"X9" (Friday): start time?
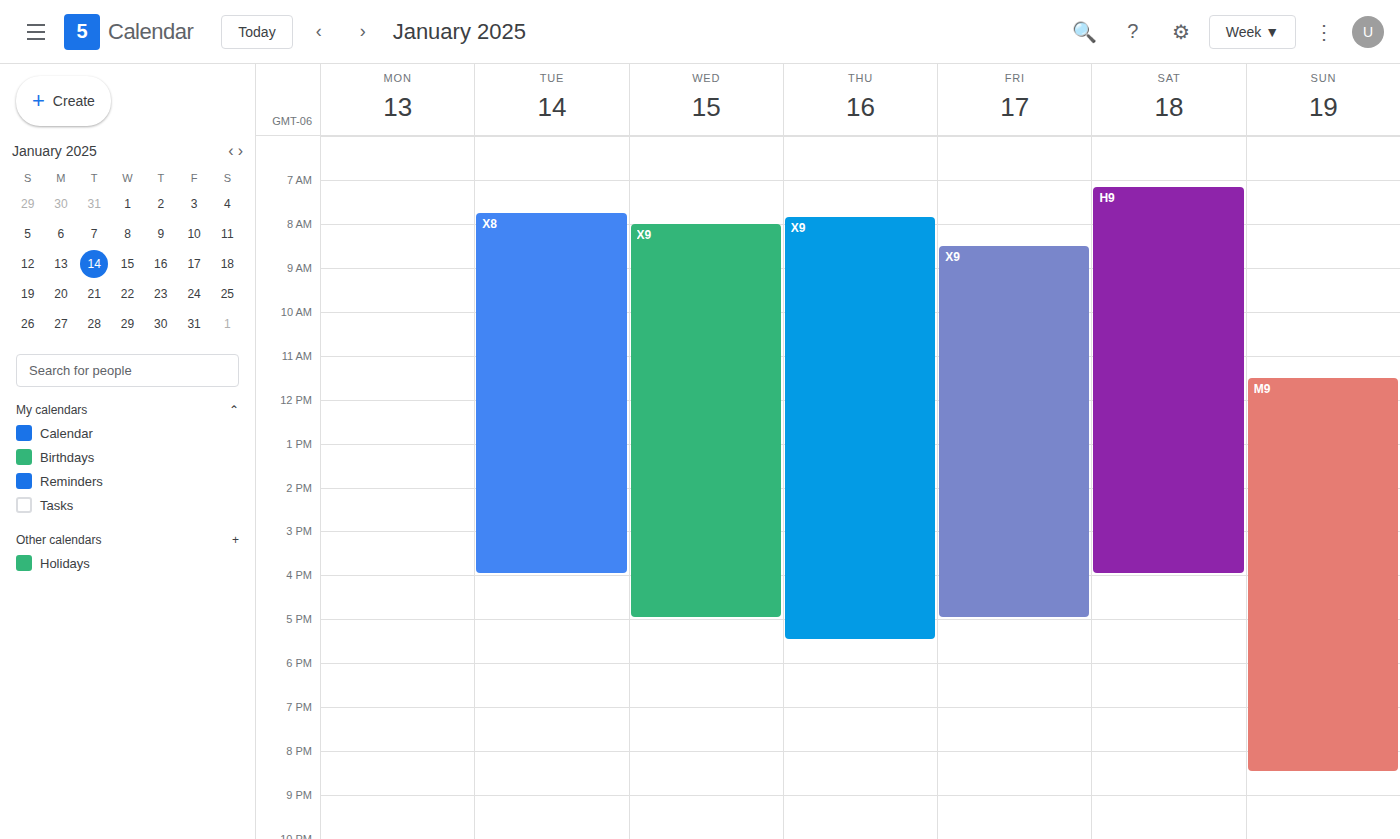
8:30 AM